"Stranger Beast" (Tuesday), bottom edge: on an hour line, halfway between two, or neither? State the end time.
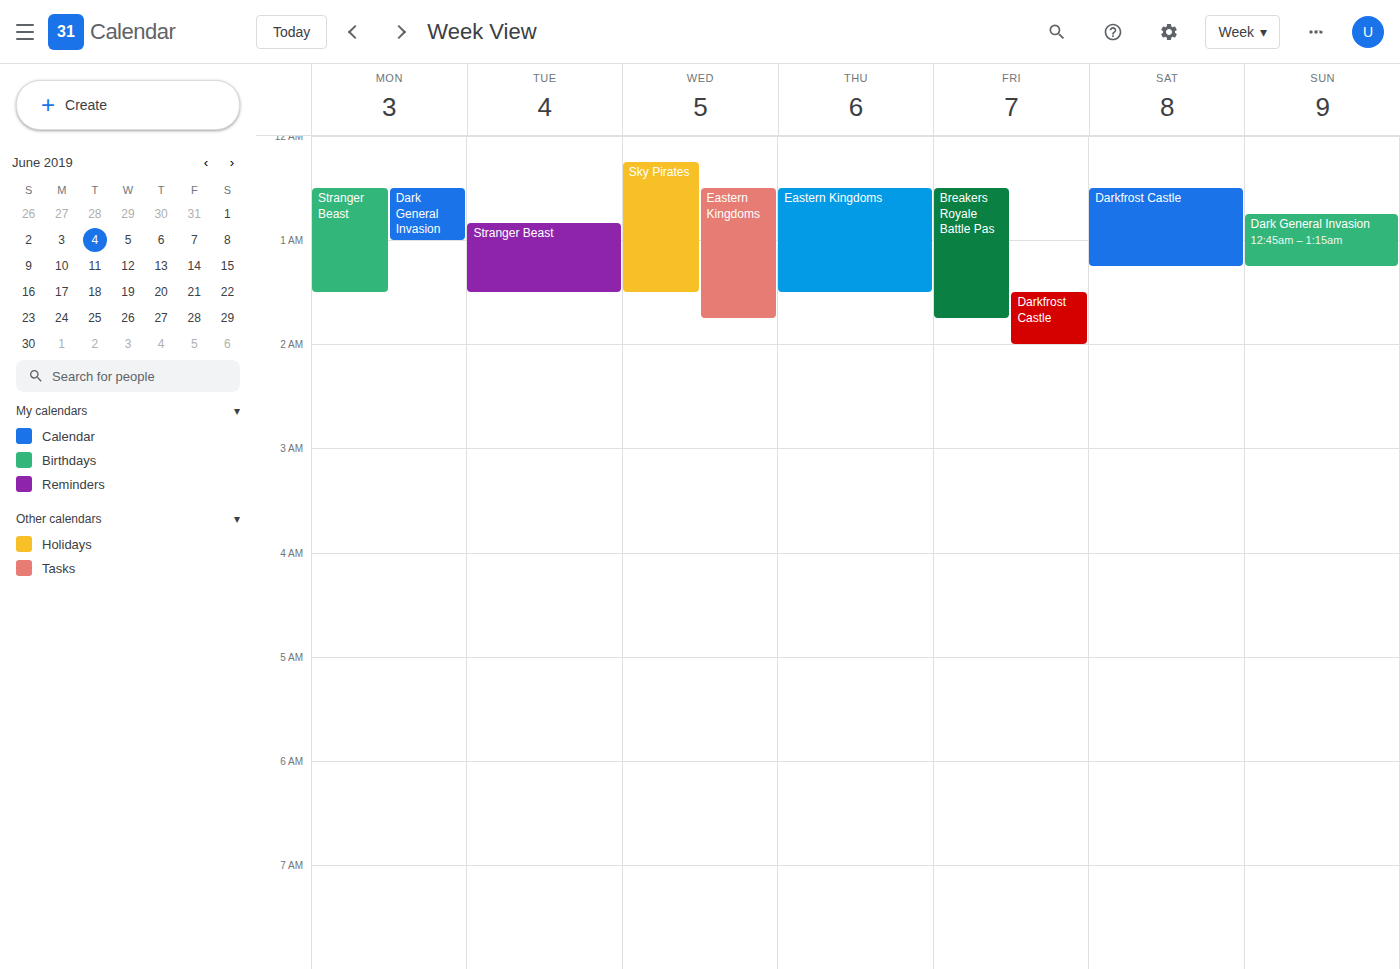
1:30 AM -- halfway between the 1 AM and 2 AM lines.